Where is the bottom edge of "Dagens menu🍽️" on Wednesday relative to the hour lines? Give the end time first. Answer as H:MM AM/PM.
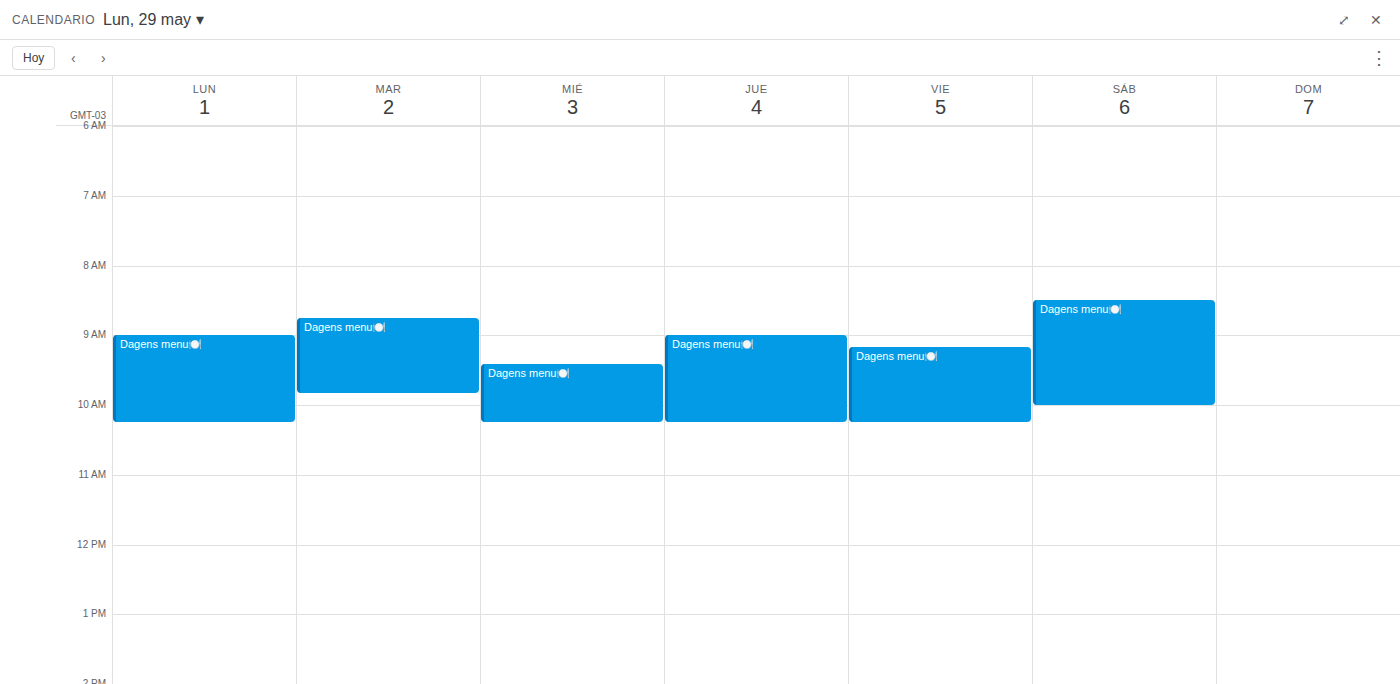
10:15 AM -- neither: a quarter of the way from the 10 AM line to the 11 AM line.